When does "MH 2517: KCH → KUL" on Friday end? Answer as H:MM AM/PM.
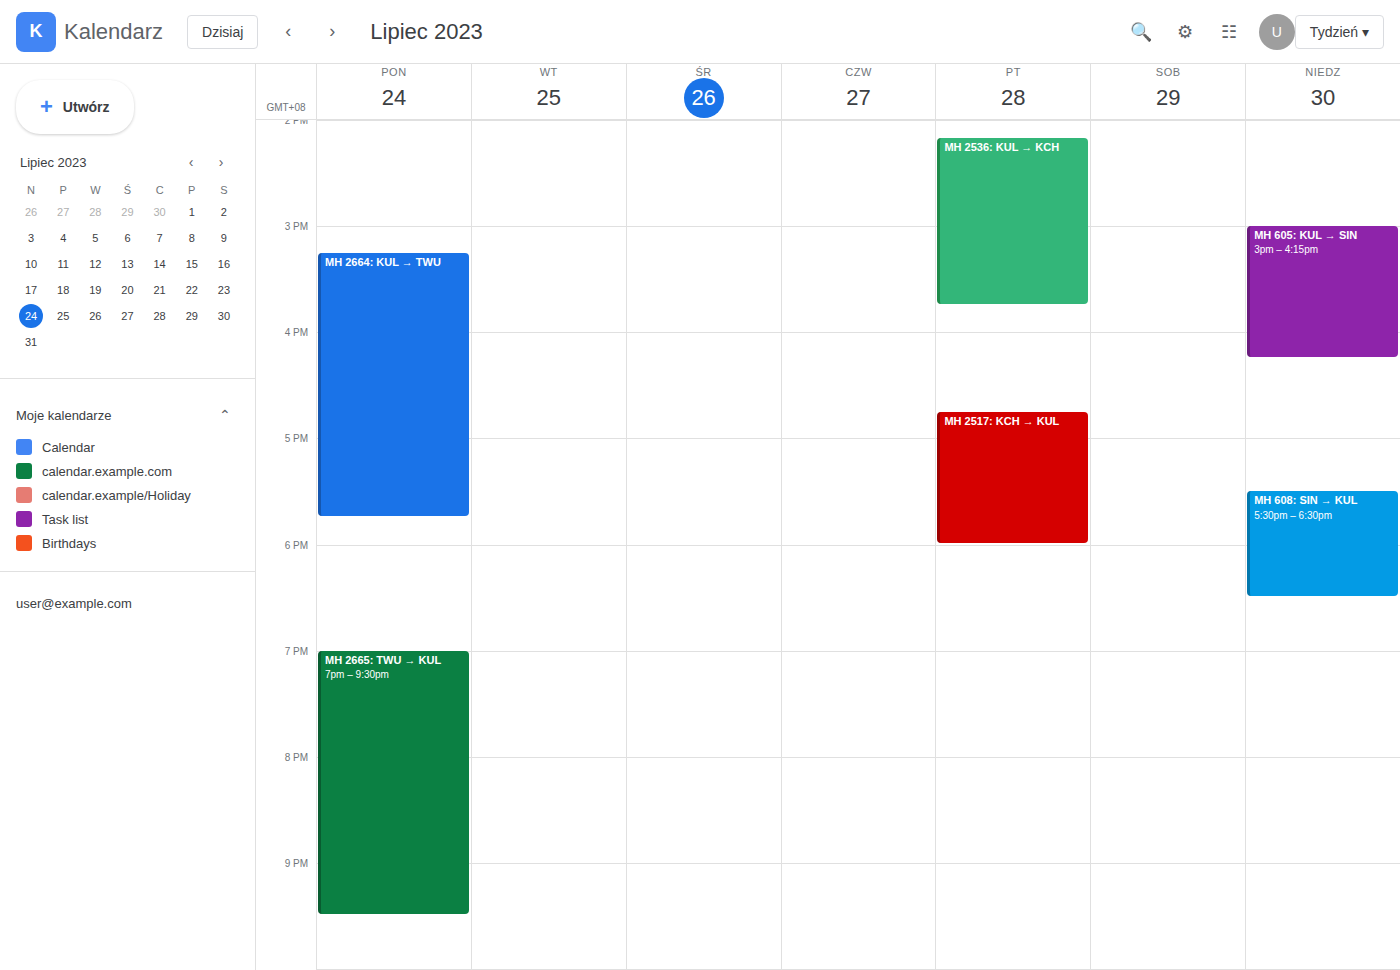
6:00 PM